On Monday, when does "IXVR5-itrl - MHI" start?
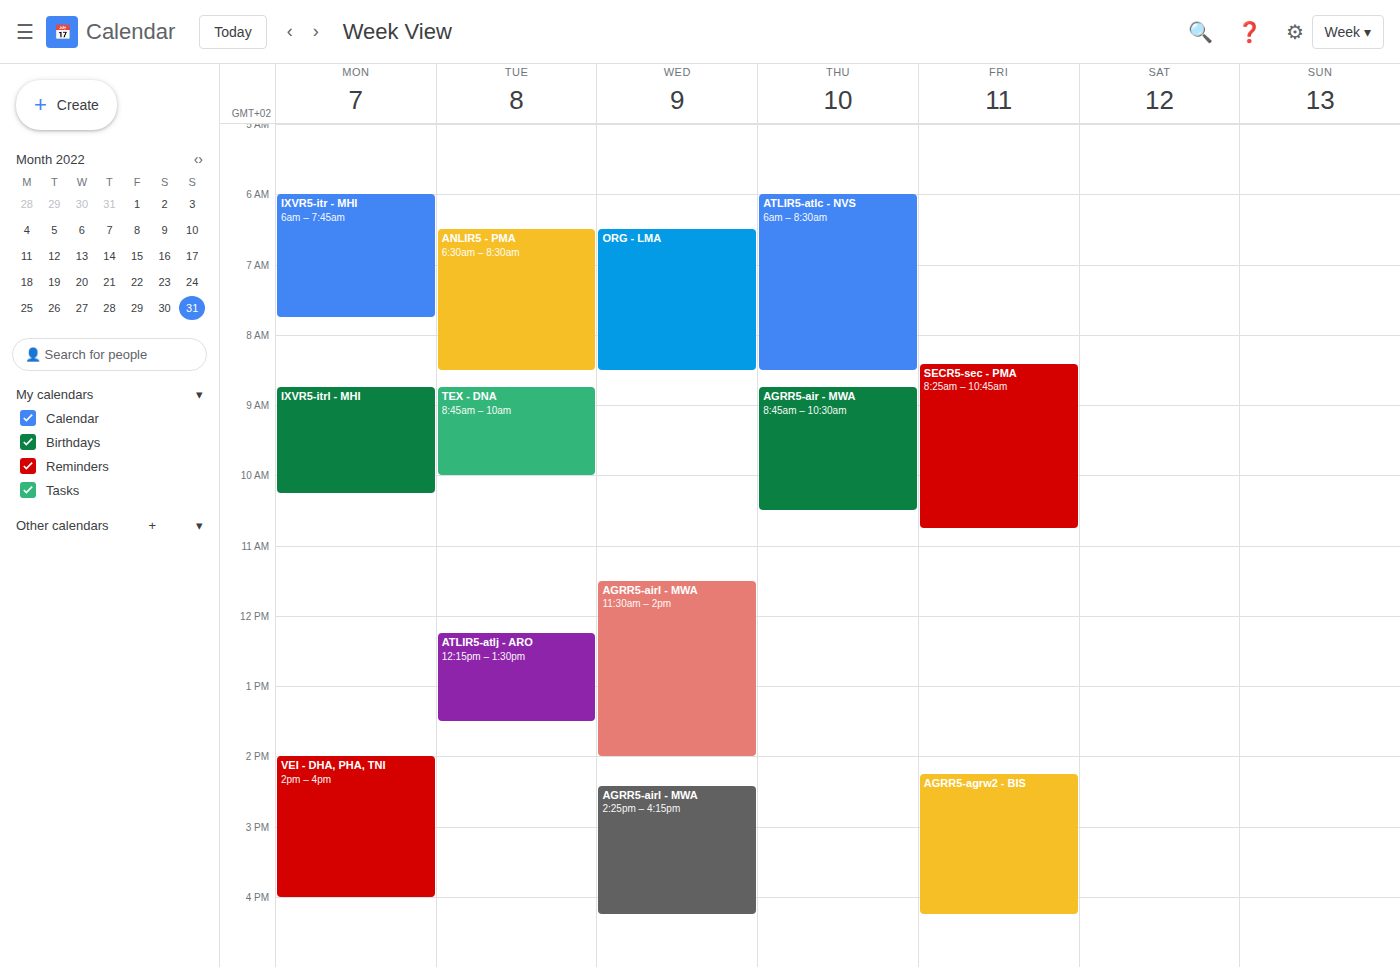
8:45 AM